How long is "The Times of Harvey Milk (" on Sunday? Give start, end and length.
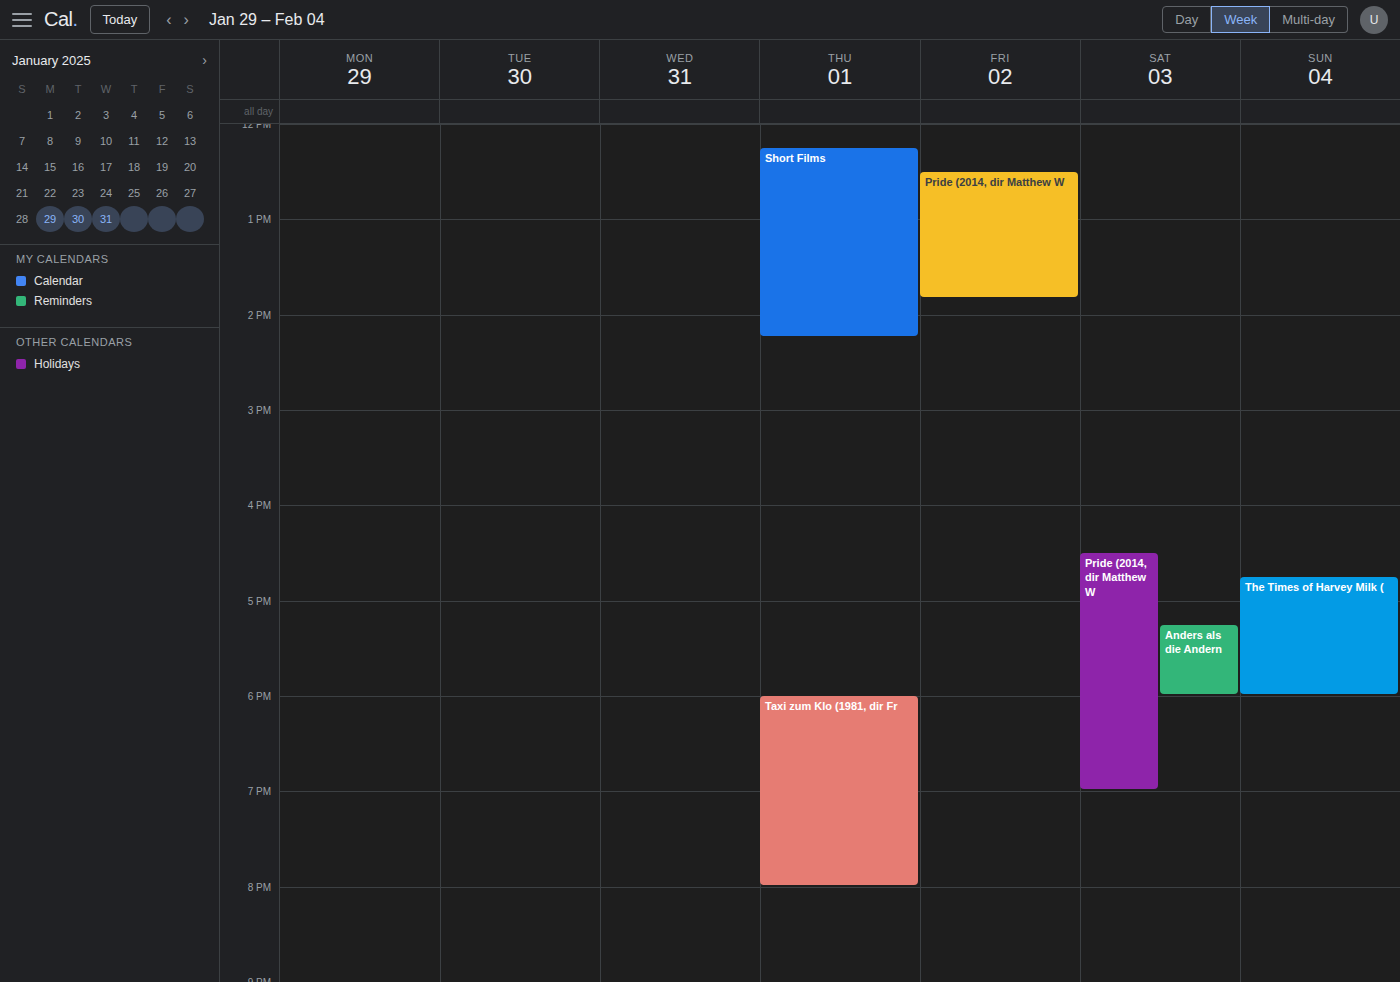
4:45 PM to 6:00 PM, 1 hour 15 minutes